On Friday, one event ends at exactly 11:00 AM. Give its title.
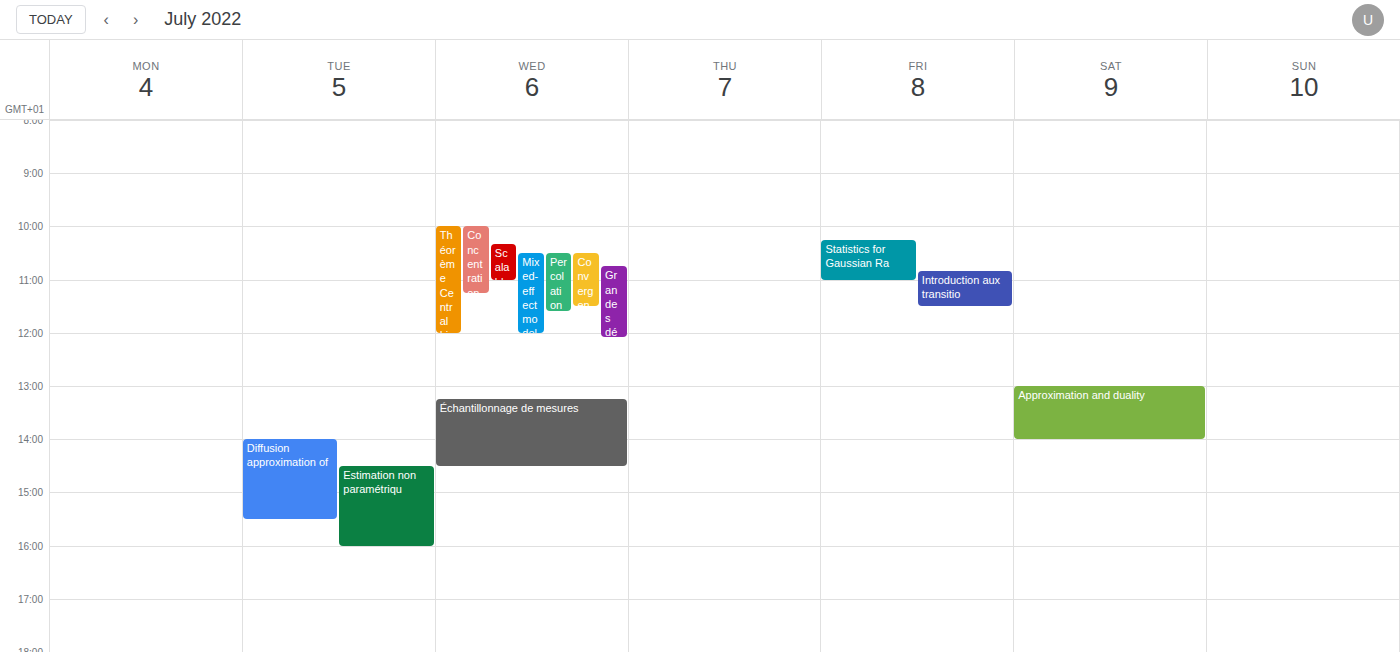
"Statistics for Gaussian Ra"